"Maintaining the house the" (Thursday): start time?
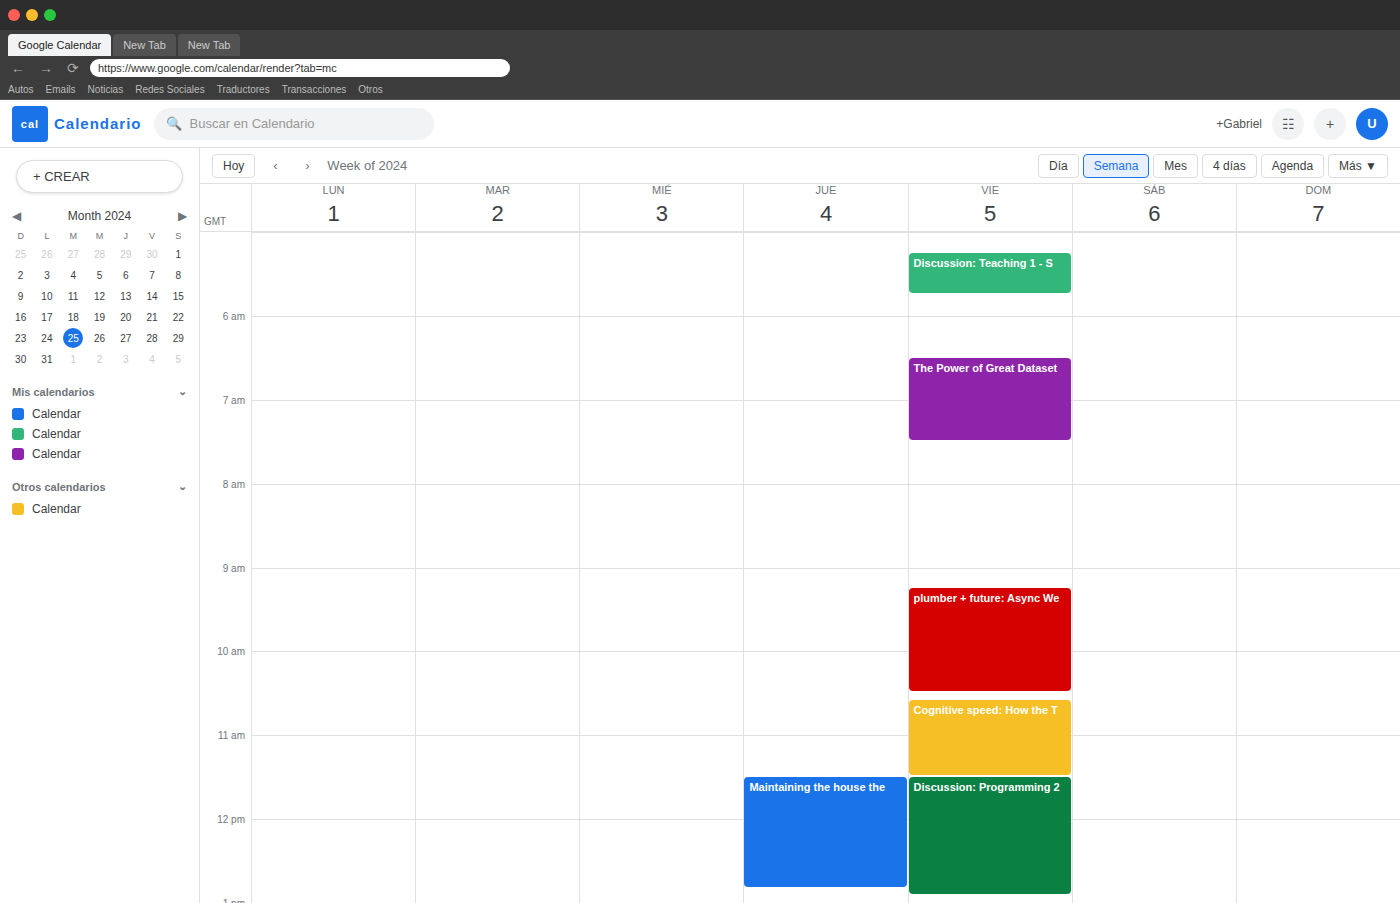
11:30